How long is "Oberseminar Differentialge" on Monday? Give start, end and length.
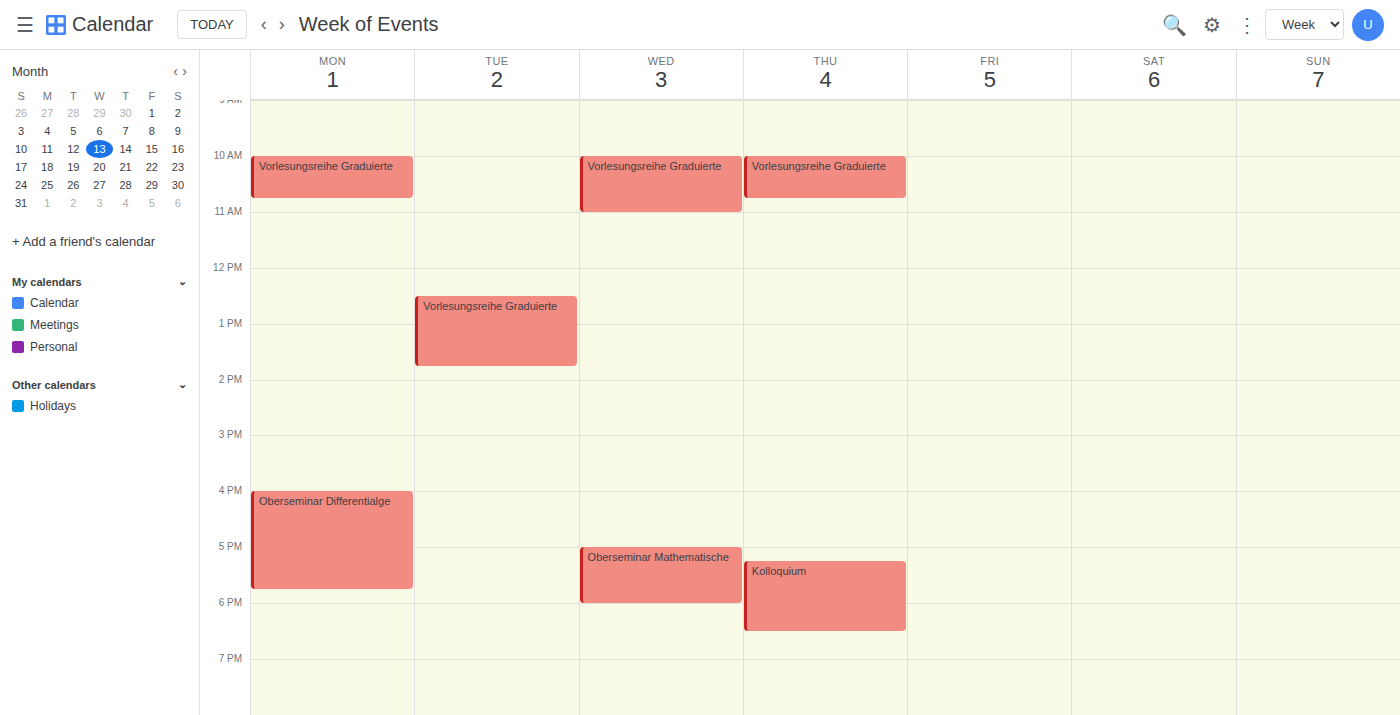
4:00 PM to 5:45 PM, 1 hour 45 minutes